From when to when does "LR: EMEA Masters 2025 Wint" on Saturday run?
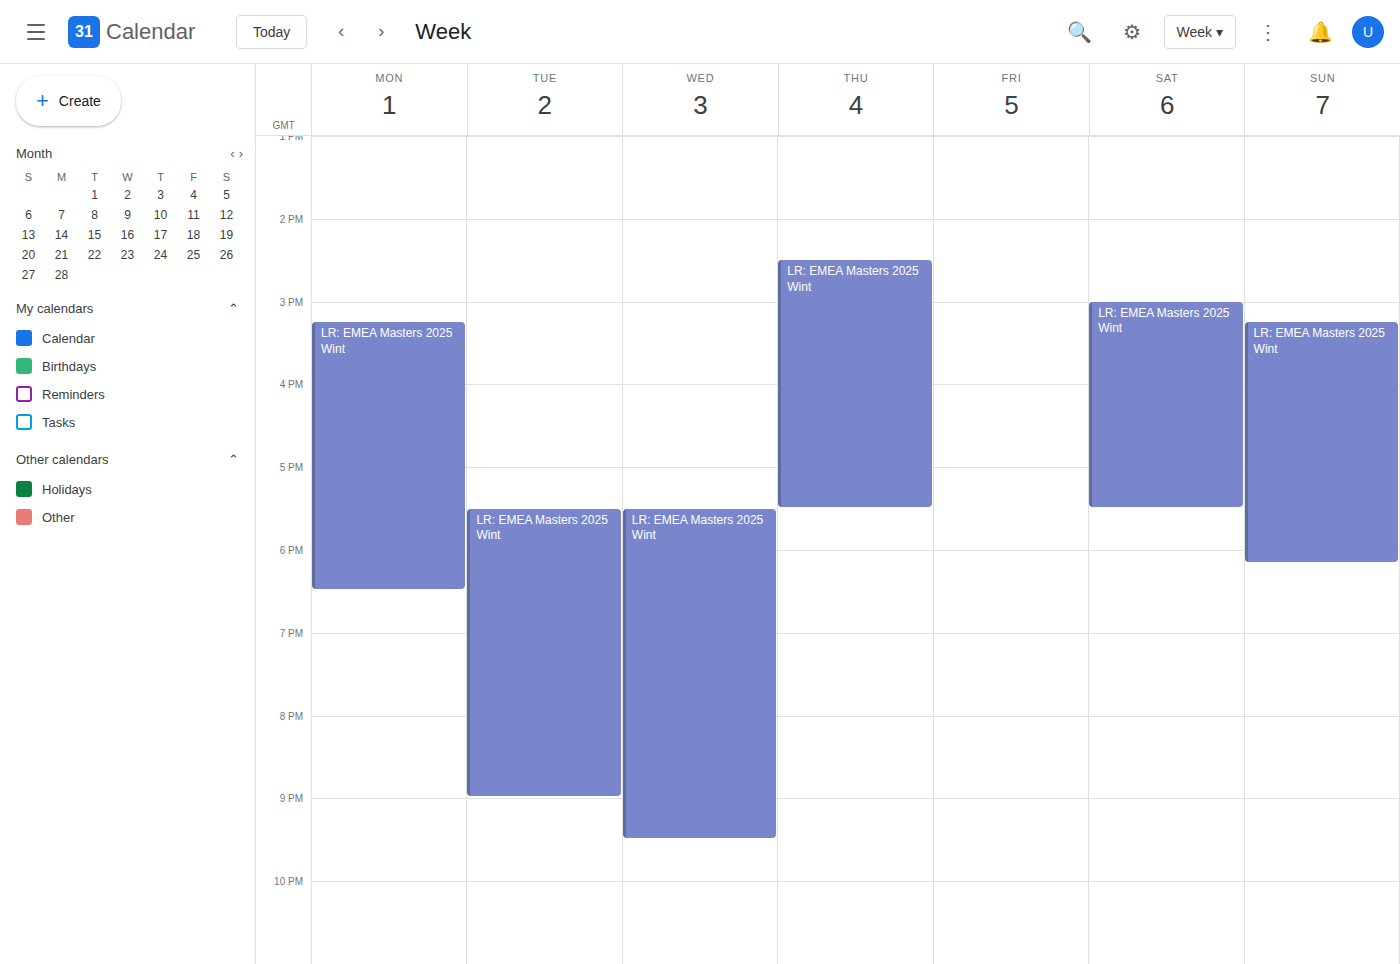
3:00 PM to 5:30 PM